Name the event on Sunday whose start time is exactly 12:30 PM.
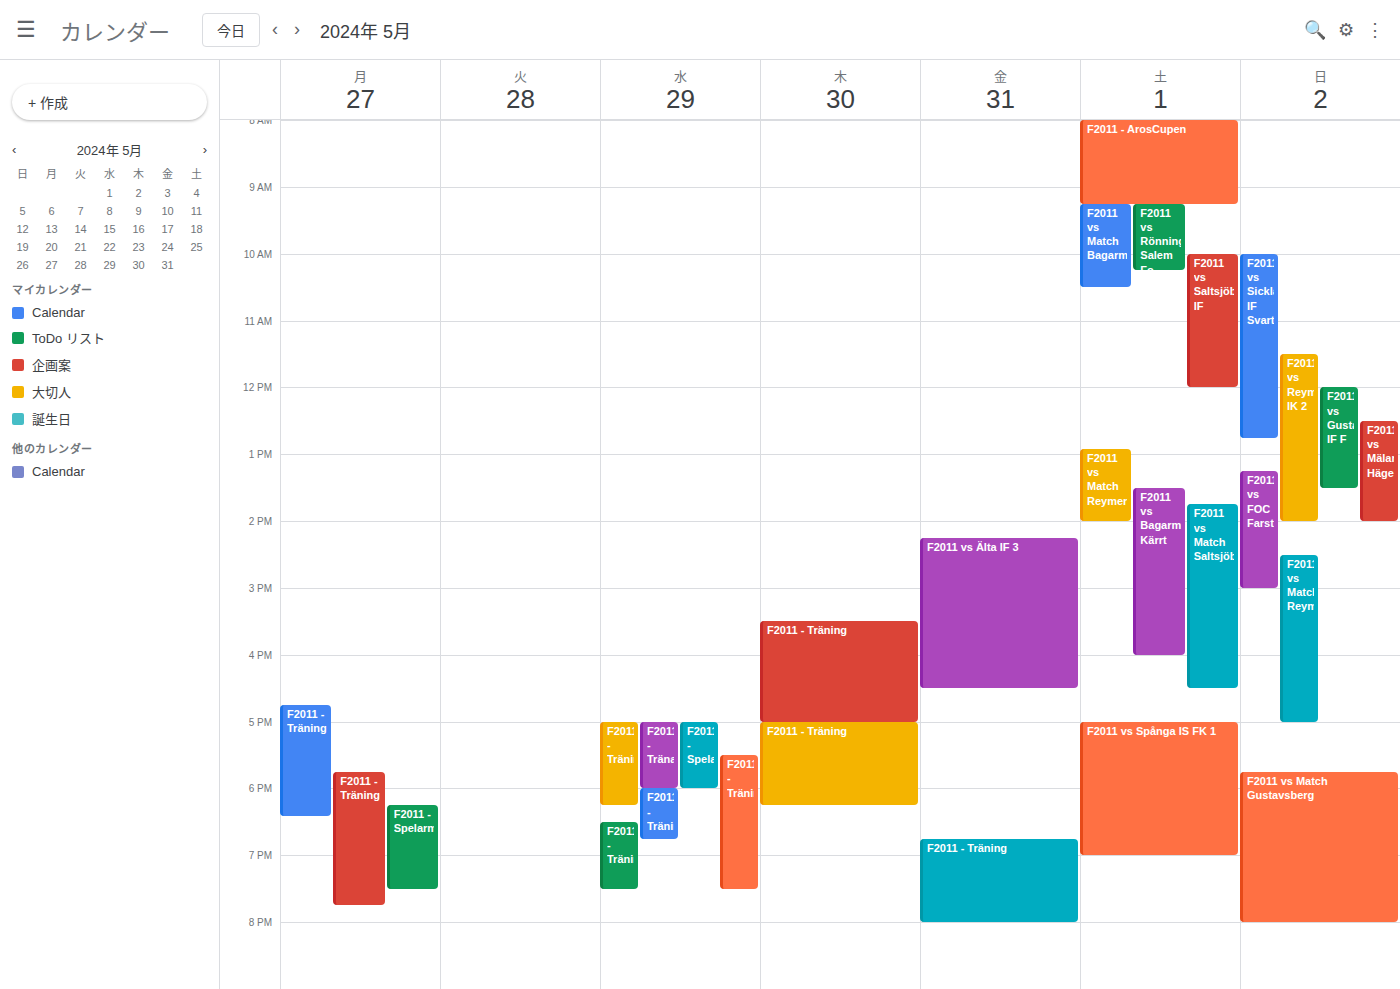
"F2011 vs Mälarhöjden-Häger"